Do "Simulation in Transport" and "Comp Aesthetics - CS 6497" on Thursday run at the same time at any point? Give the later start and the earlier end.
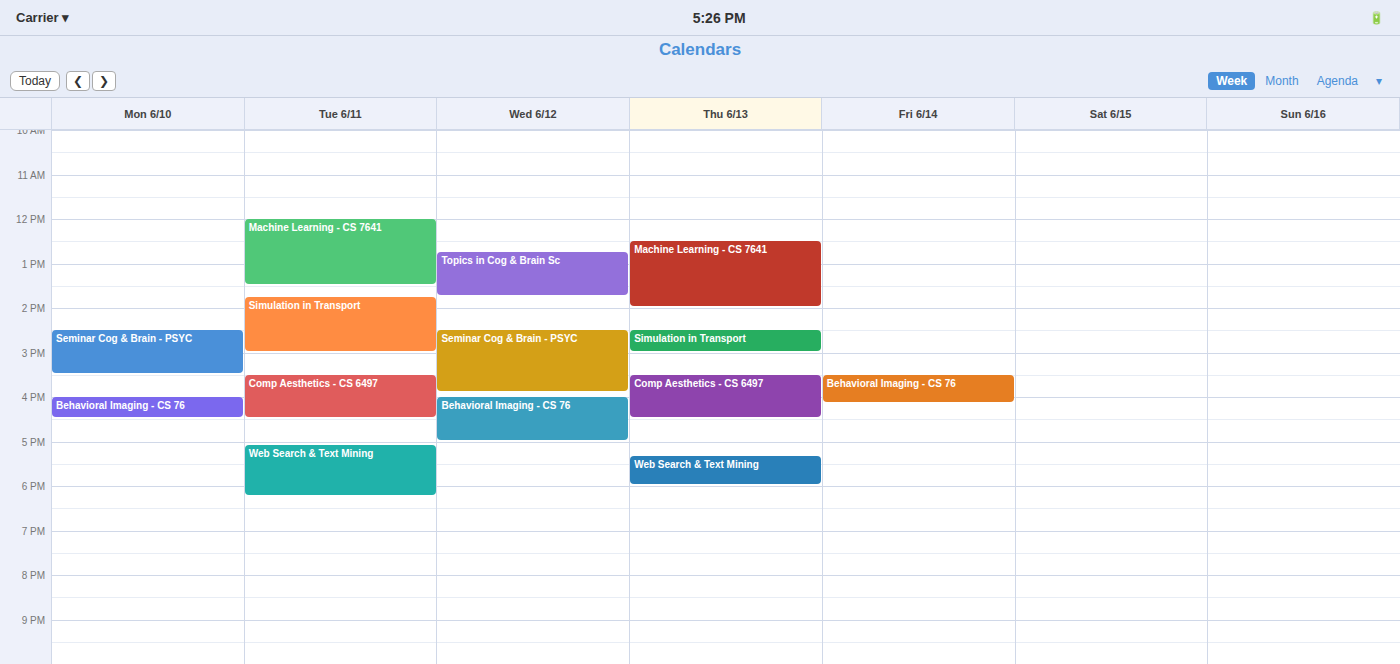
"Simulation in Transport" ends at 3:00 PM and "Comp Aesthetics - CS 6497" starts at 3:30 PM -- no overlap.